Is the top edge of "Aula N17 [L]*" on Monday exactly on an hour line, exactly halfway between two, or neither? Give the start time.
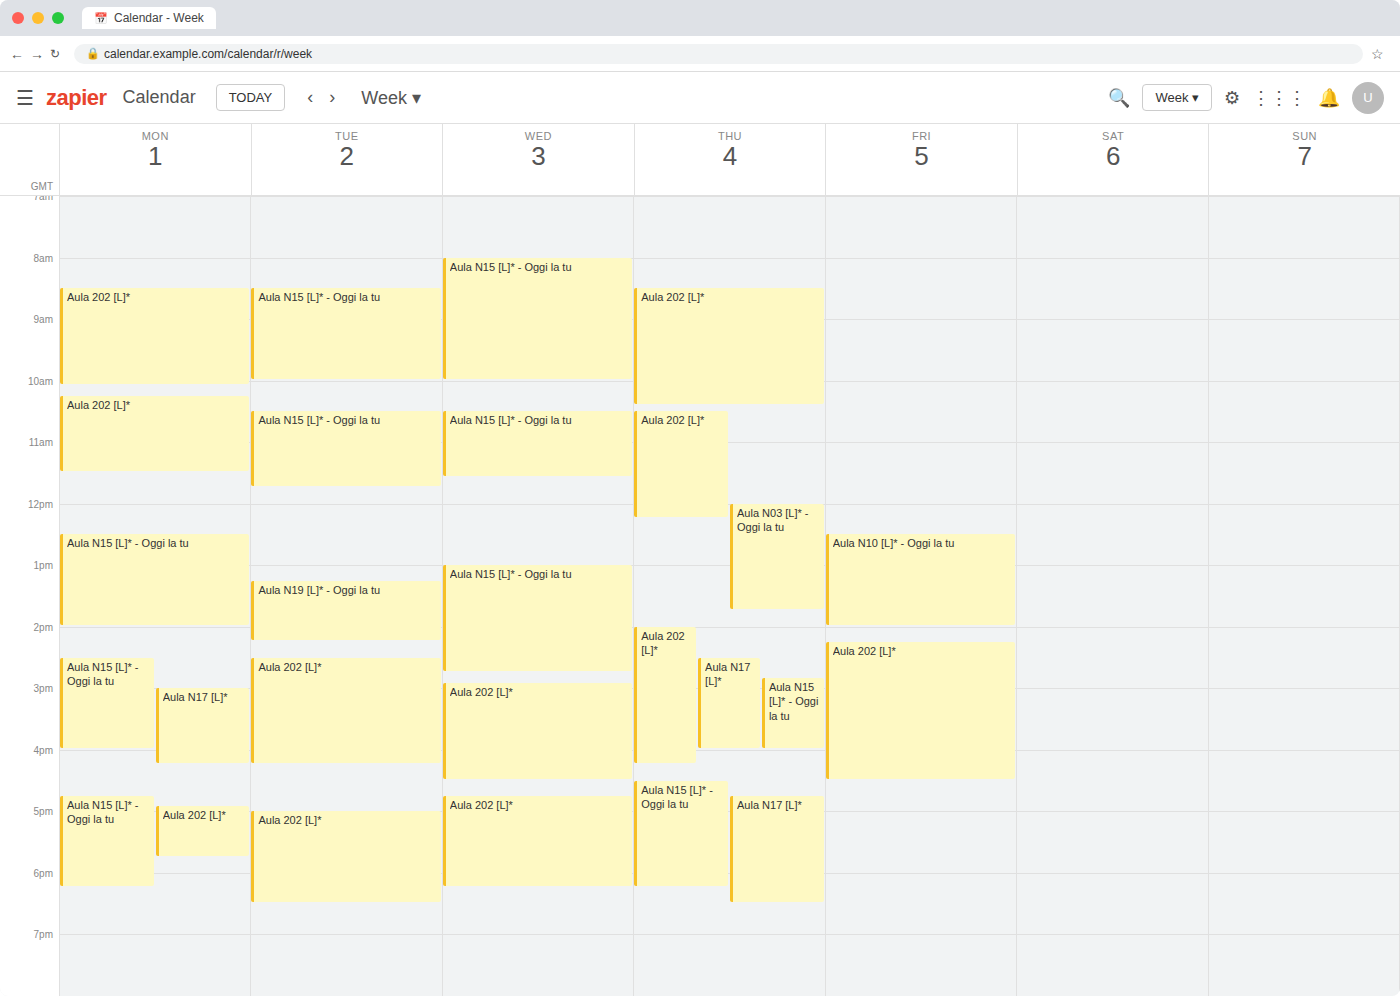
3:00 PM -- exactly on the 3 PM line.